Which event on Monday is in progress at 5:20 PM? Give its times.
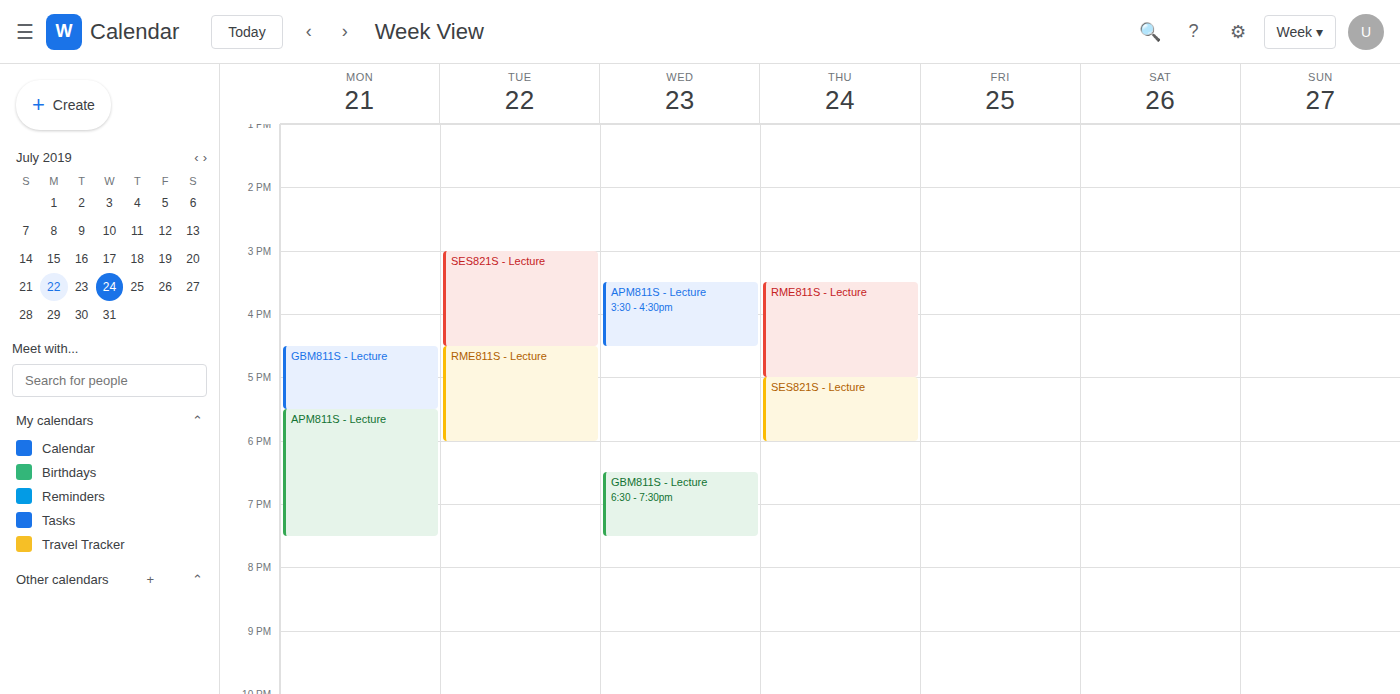
"GBM811S - Lecture", 4:30 PM to 5:30 PM